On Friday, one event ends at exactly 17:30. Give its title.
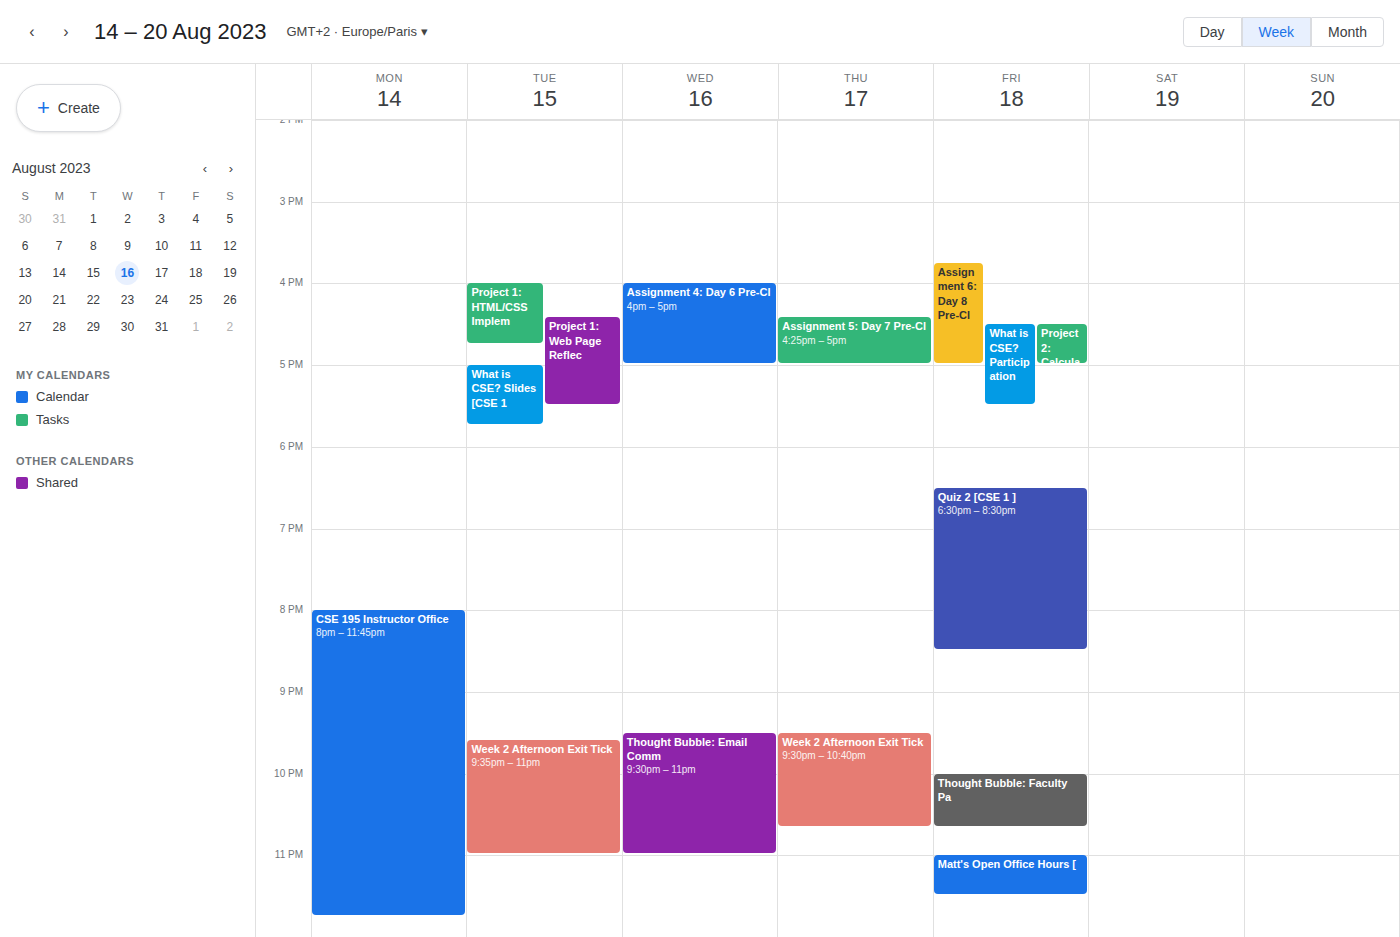
"What is CSE? Participation"